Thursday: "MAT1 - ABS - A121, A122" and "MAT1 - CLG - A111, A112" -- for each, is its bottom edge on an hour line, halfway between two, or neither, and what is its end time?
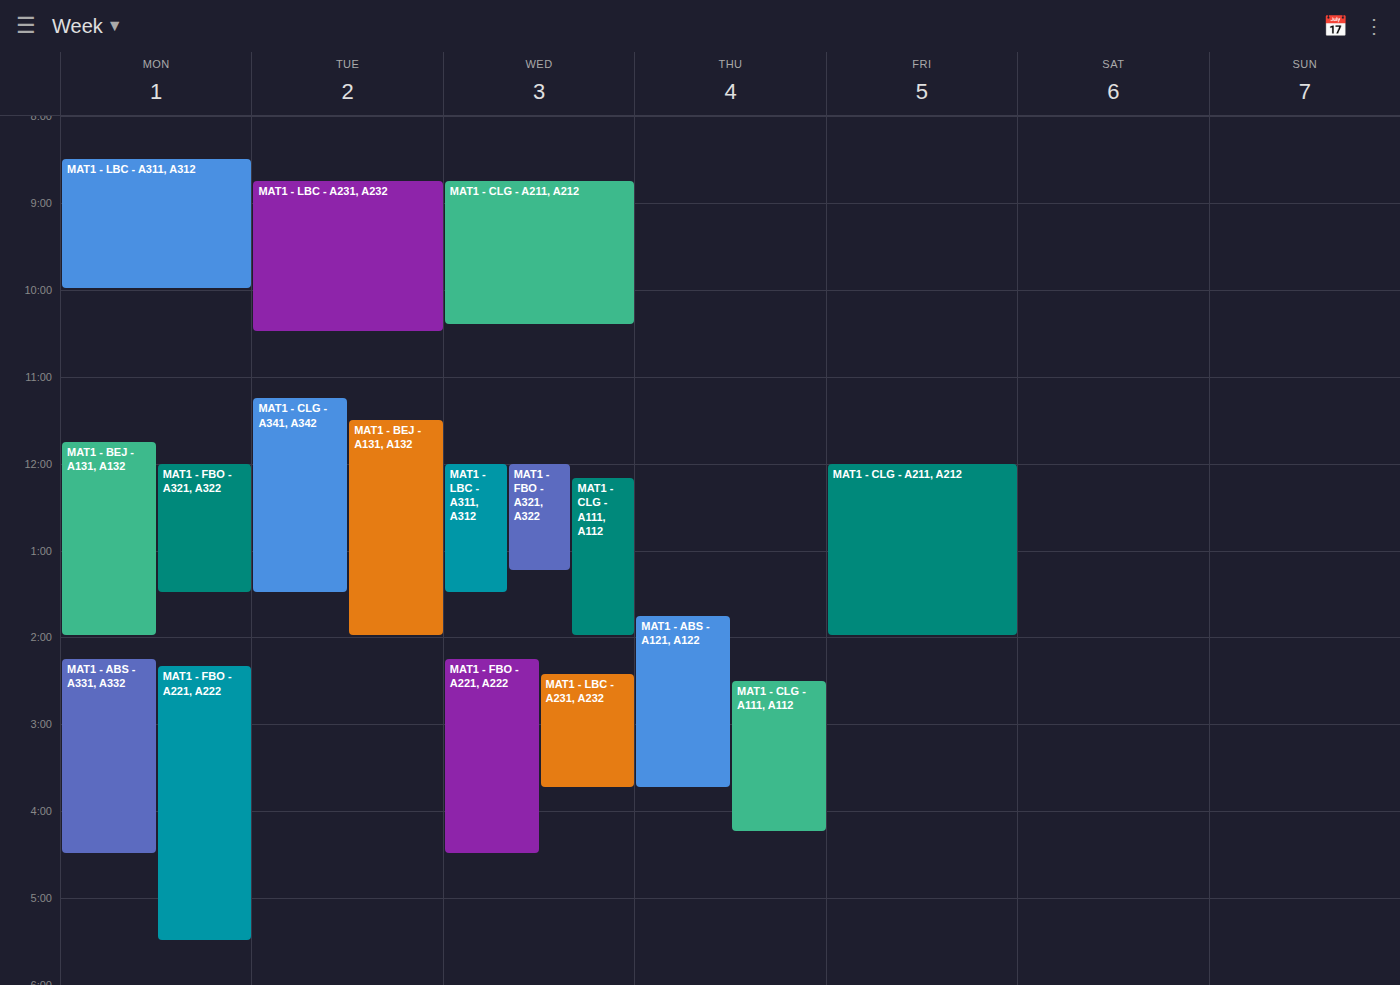
"MAT1 - ABS - A121, A122": 3:45 PM, neither: three quarters of the way from the 3 PM line to the 4 PM line. "MAT1 - CLG - A111, A112": 4:15 PM, neither: a quarter of the way from the 4 PM line to the 5 PM line.